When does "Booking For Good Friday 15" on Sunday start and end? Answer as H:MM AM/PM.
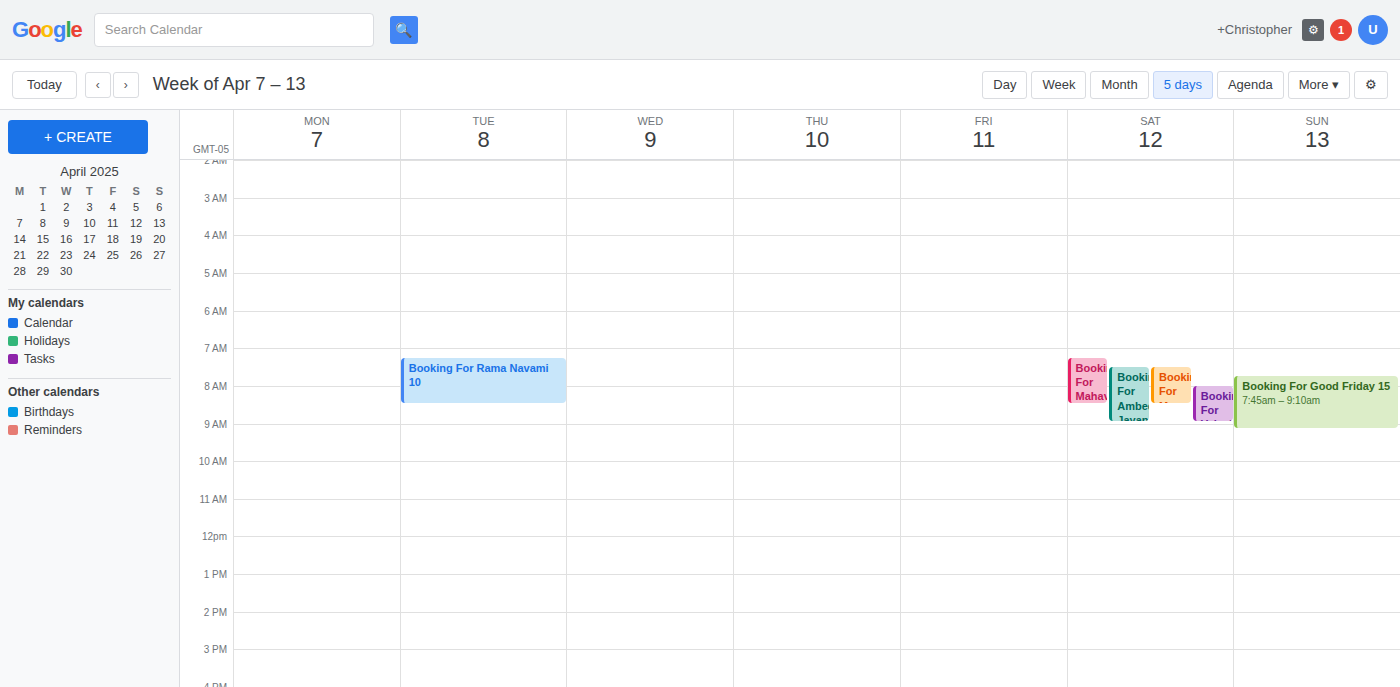
7:45 AM to 9:10 AM